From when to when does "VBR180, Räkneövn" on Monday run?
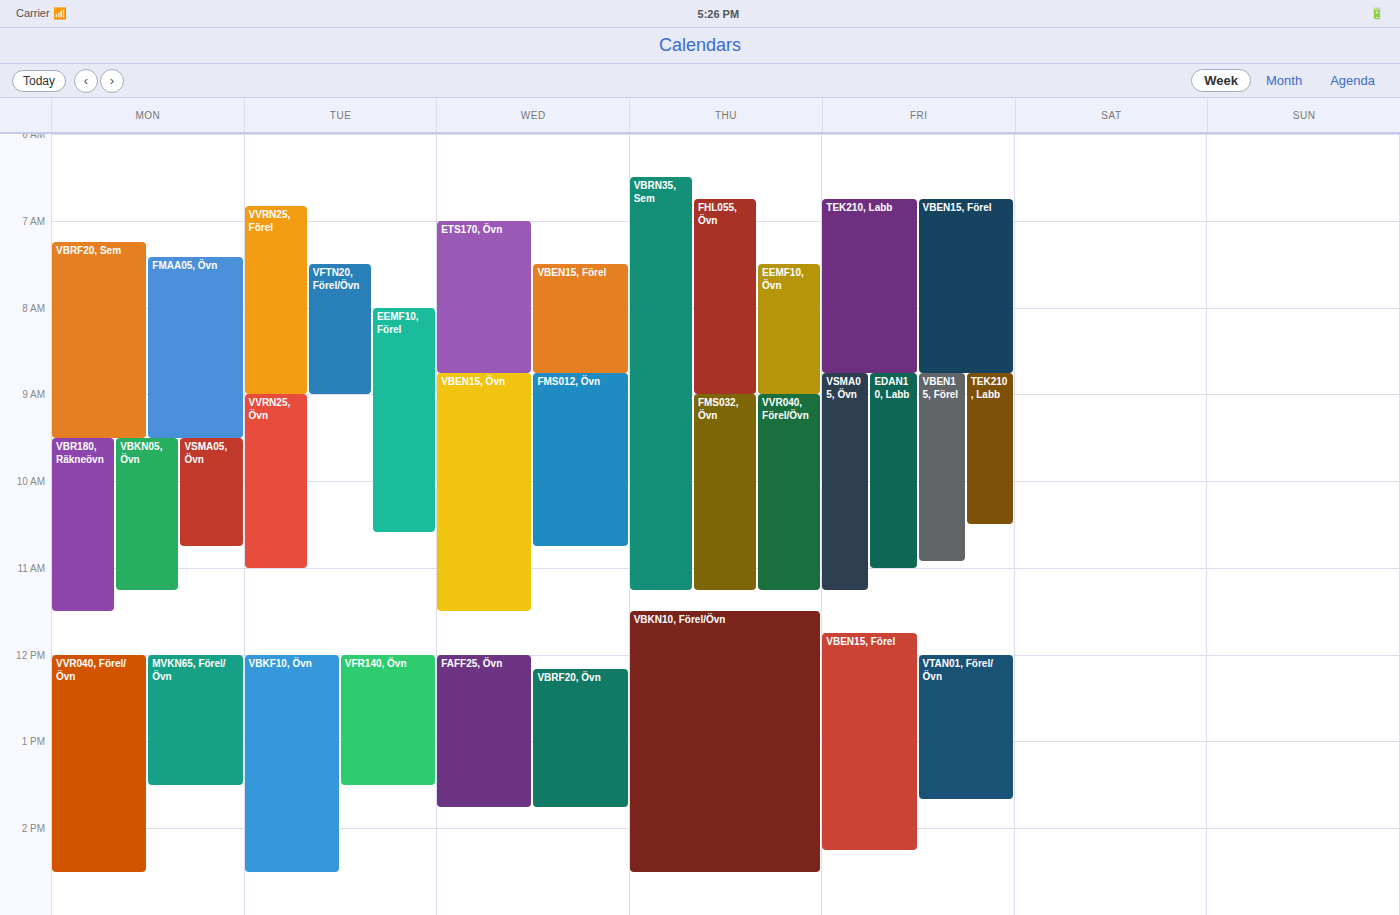
9:30 AM to 11:30 AM